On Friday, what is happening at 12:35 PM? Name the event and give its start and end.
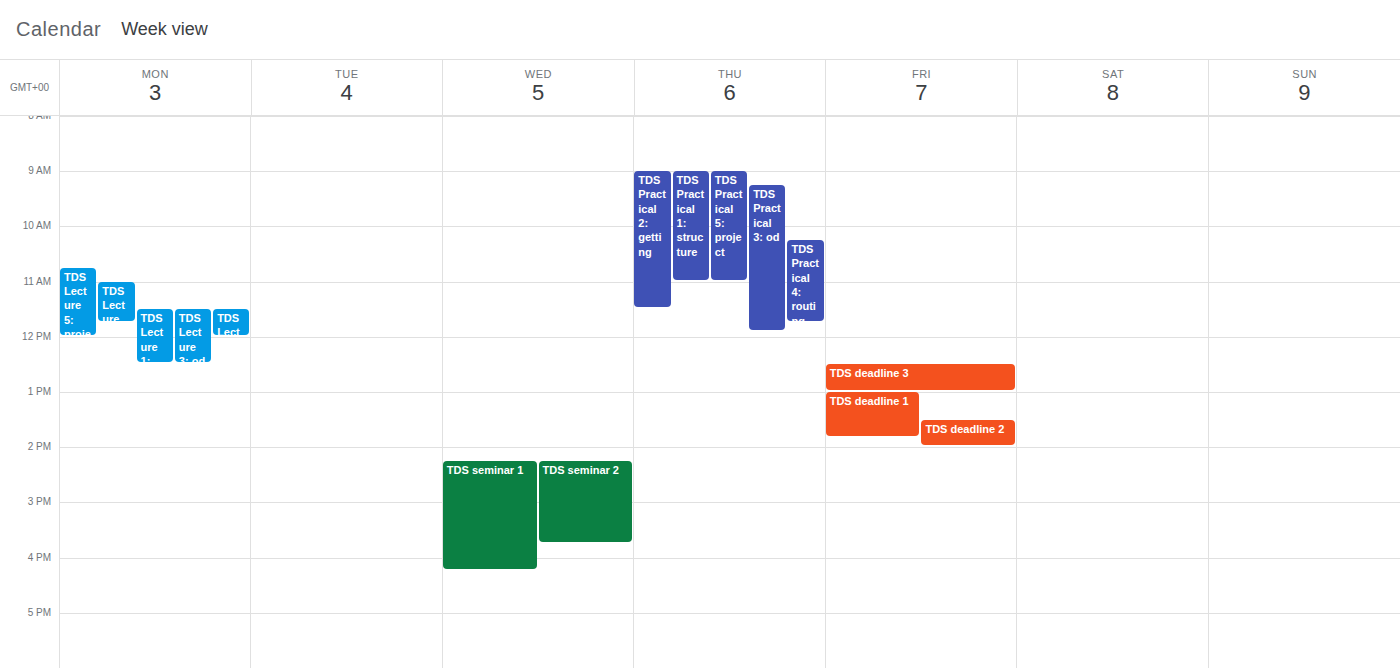
"TDS deadline 3", 12:30 PM to 1:00 PM